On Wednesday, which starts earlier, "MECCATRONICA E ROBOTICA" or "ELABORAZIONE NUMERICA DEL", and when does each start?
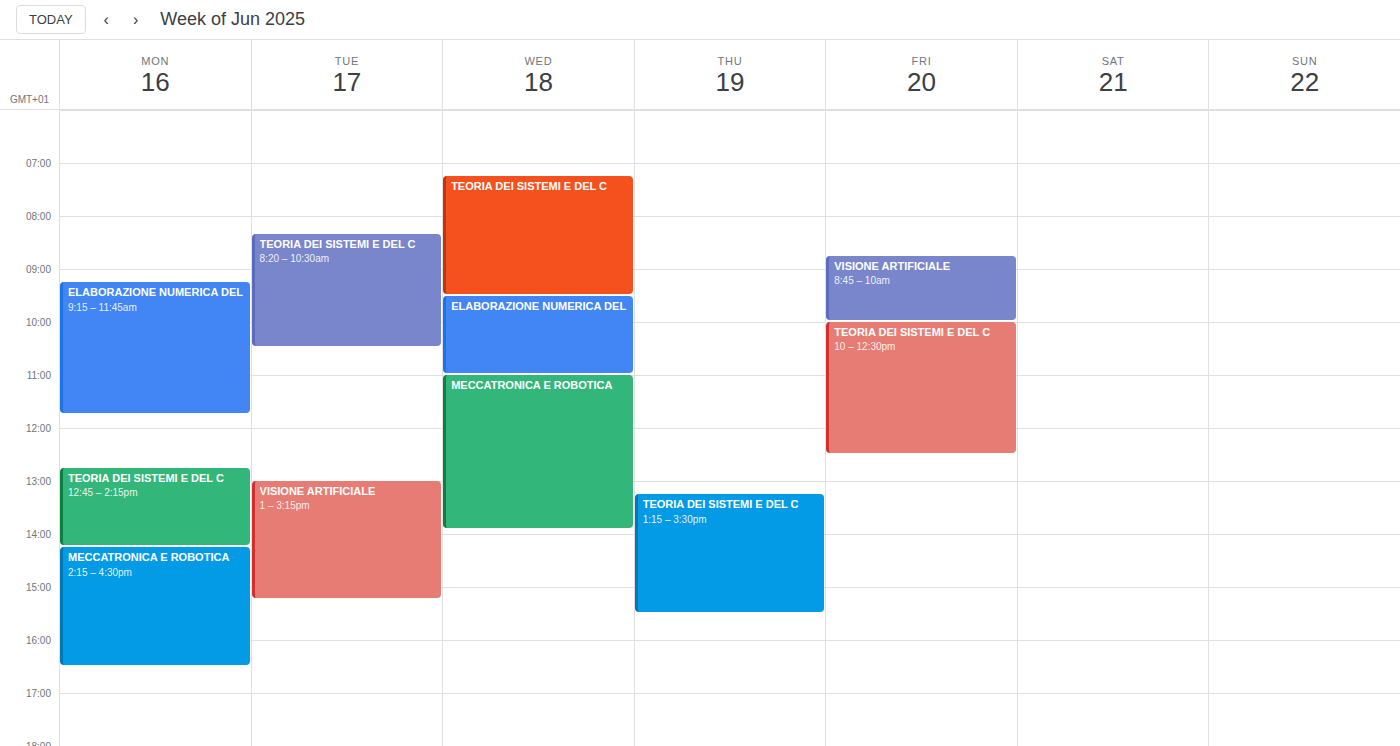
"ELABORAZIONE NUMERICA DEL" 9:30 AM; "MECCATRONICA E ROBOTICA" 11:00 AM.